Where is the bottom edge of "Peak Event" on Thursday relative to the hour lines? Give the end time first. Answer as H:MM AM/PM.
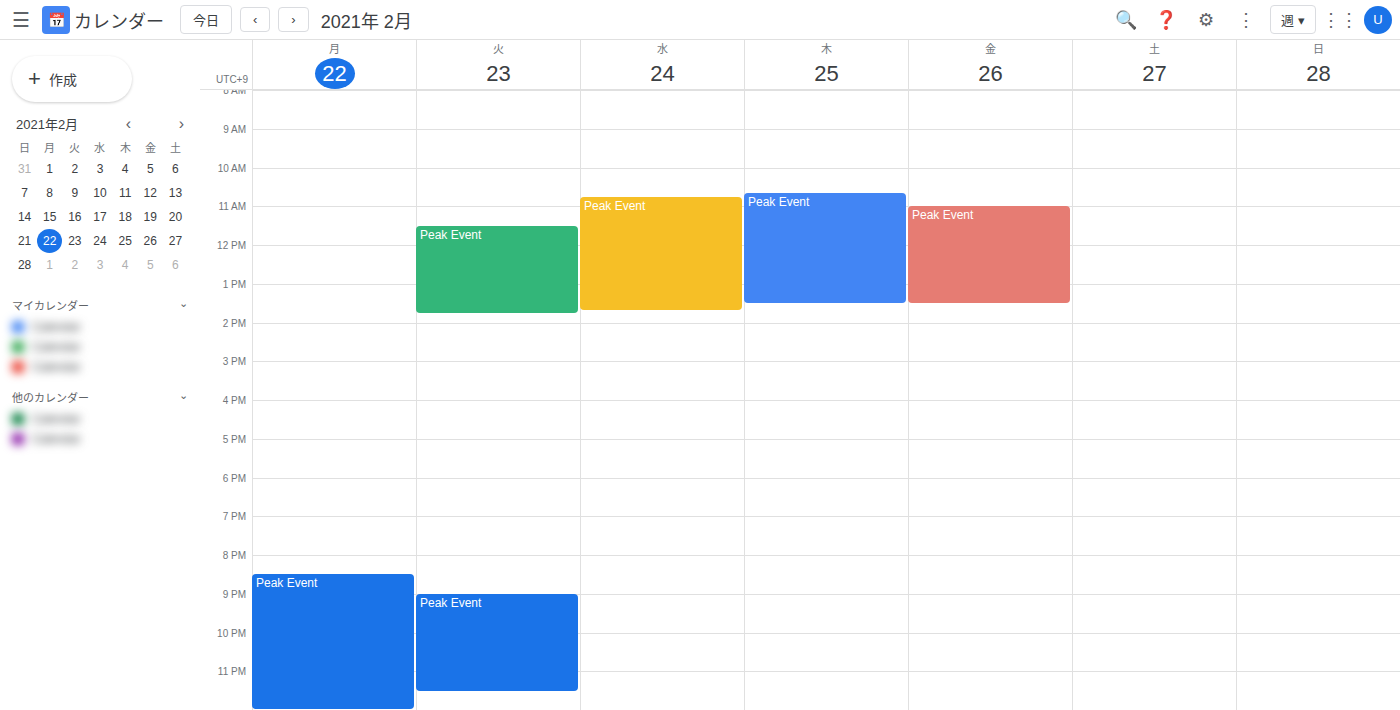
1:30 PM -- halfway between the 1 PM and 2 PM lines.